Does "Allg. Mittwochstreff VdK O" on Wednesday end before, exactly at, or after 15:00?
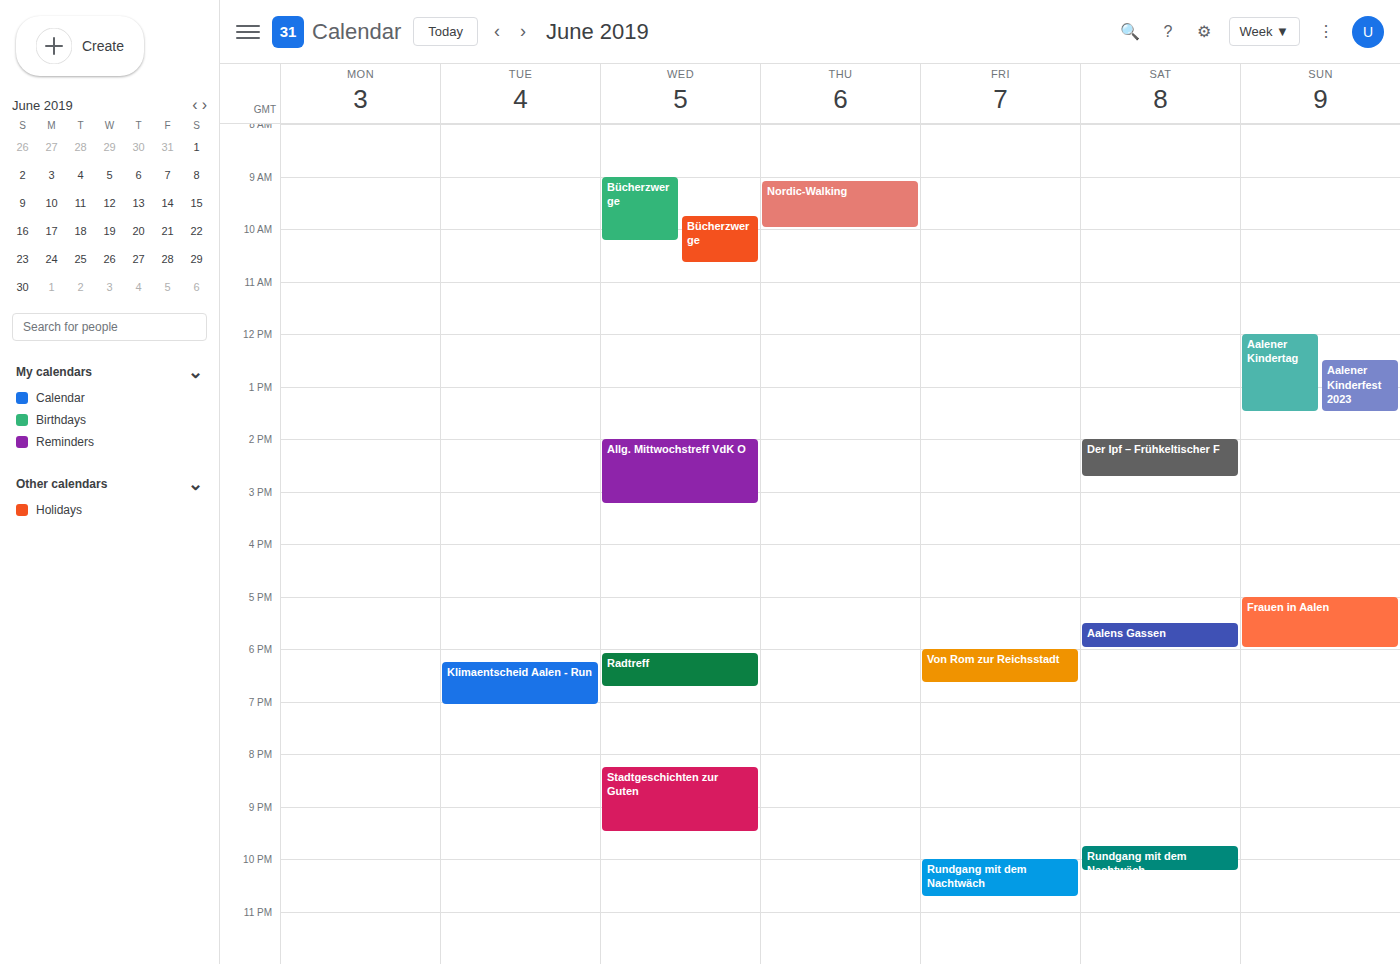
15:15 -- after 15:00, 15 minutes below the 15:00 line.